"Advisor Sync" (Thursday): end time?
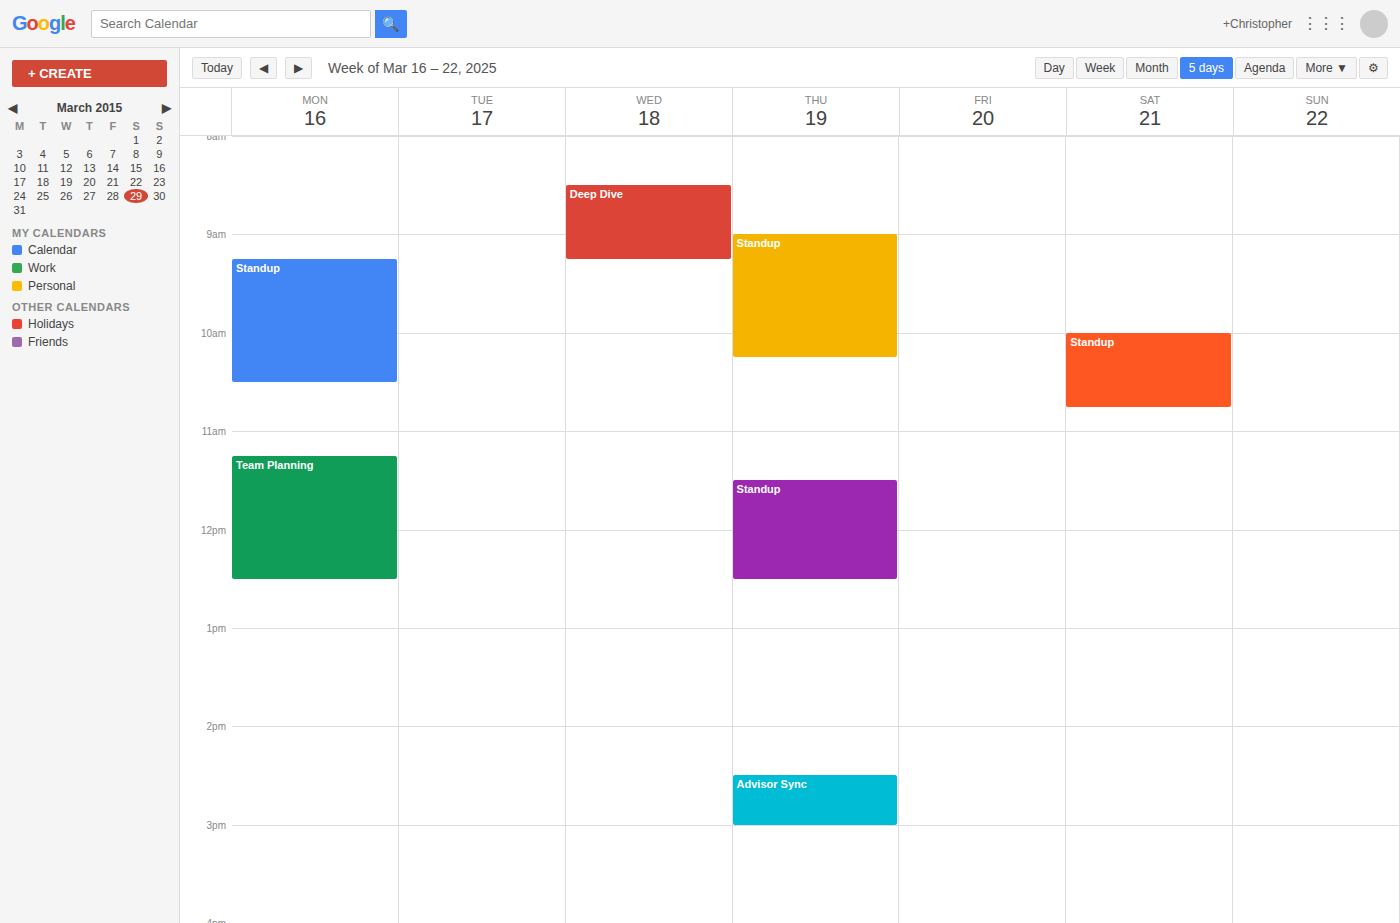
3:00 PM